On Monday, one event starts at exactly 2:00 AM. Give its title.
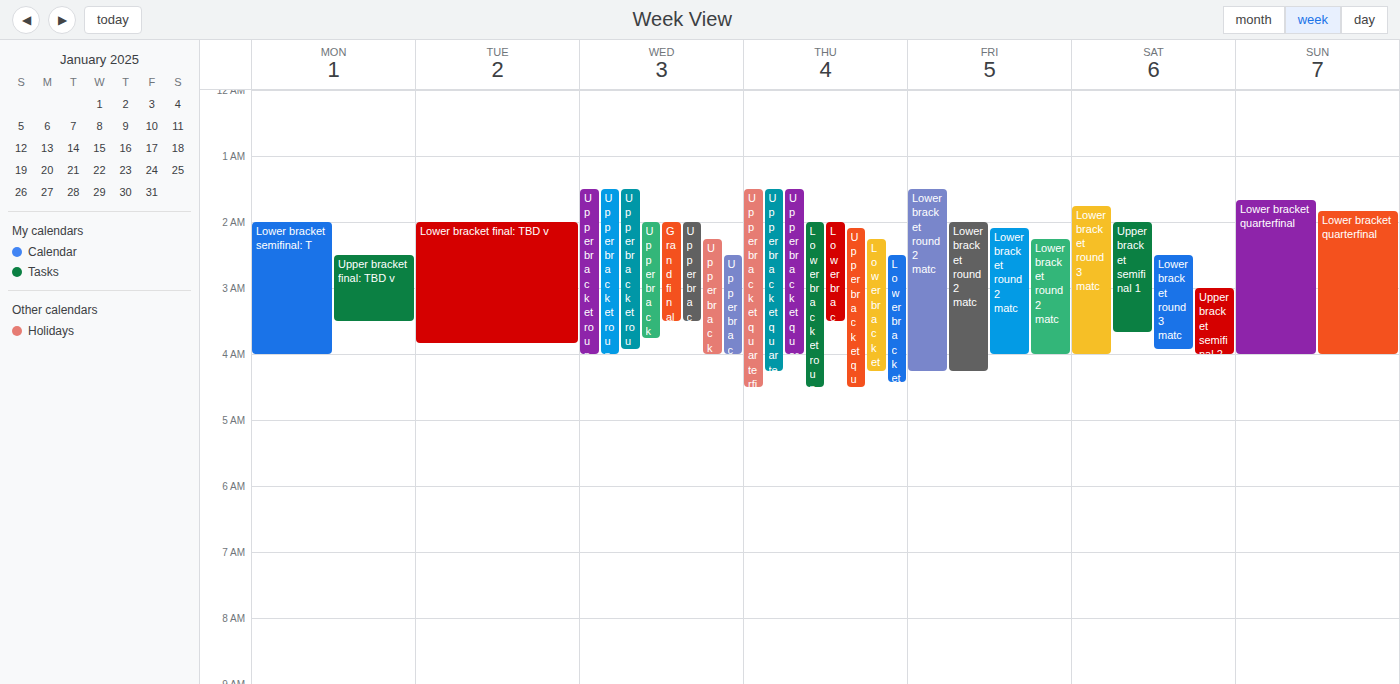
"Lower bracket semifinal: T"